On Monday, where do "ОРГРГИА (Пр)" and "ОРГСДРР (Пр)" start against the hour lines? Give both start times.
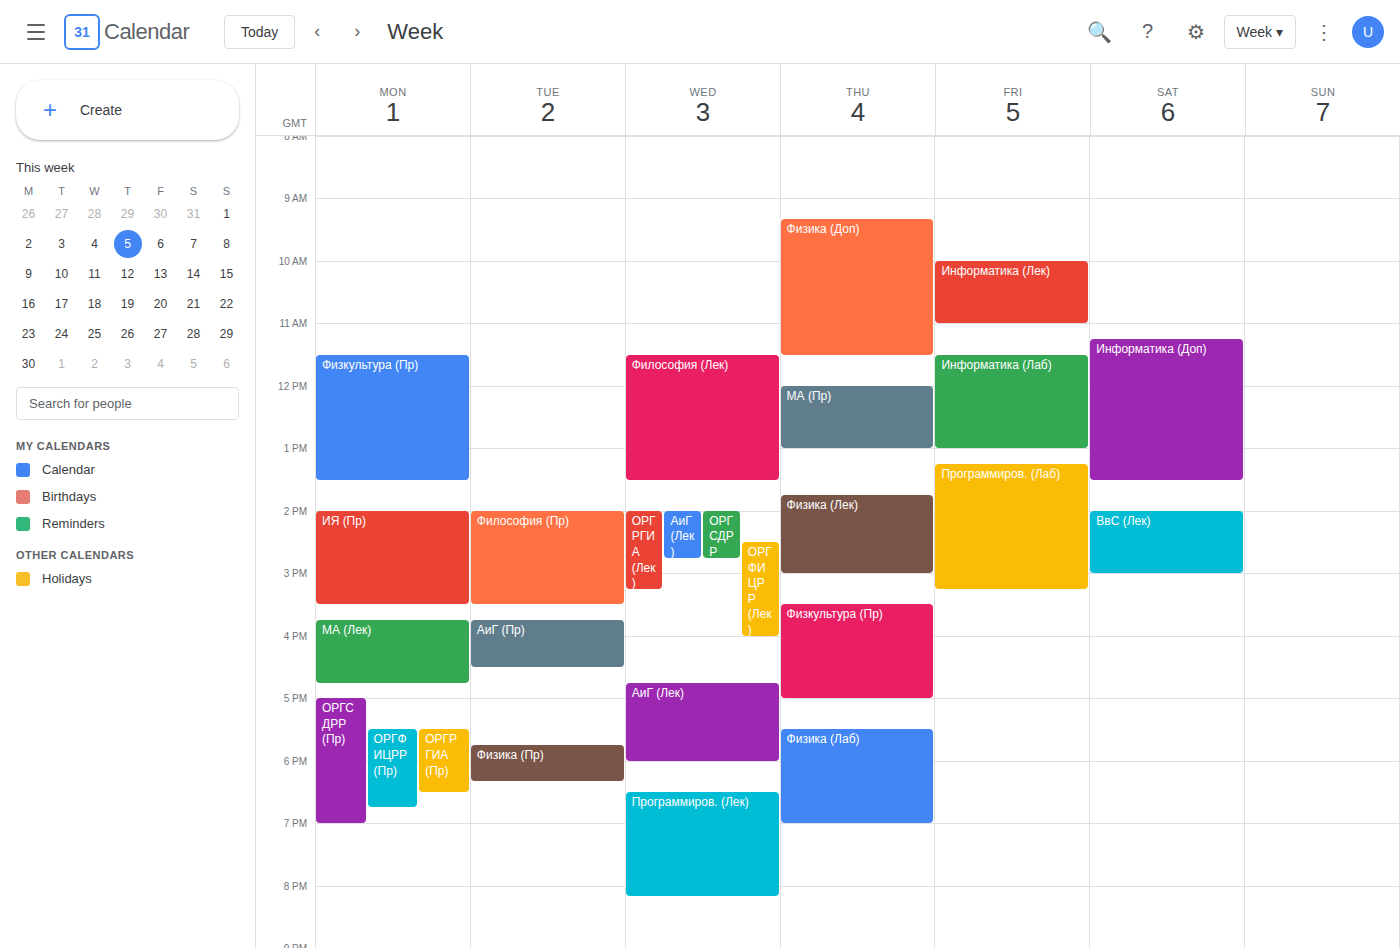
"ОРГРГИА (Пр)": 5:30 PM, halfway between the 5 PM and 6 PM lines. "ОРГСДРР (Пр)": 5:00 PM, exactly on the 5 PM line.